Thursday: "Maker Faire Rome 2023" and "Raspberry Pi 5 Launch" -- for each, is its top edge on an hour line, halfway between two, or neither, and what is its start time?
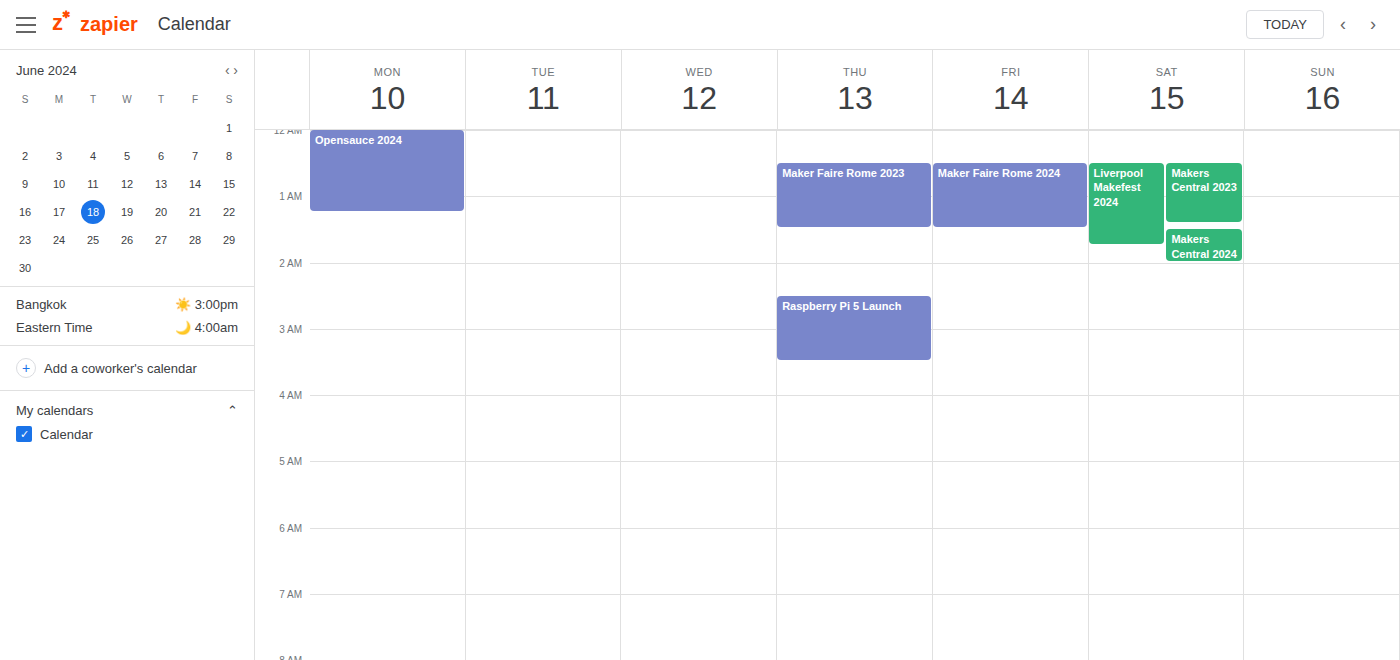
"Maker Faire Rome 2023": 12:30 AM, halfway between the 12 AM and 1 AM lines. "Raspberry Pi 5 Launch": 2:30 AM, halfway between the 2 AM and 3 AM lines.